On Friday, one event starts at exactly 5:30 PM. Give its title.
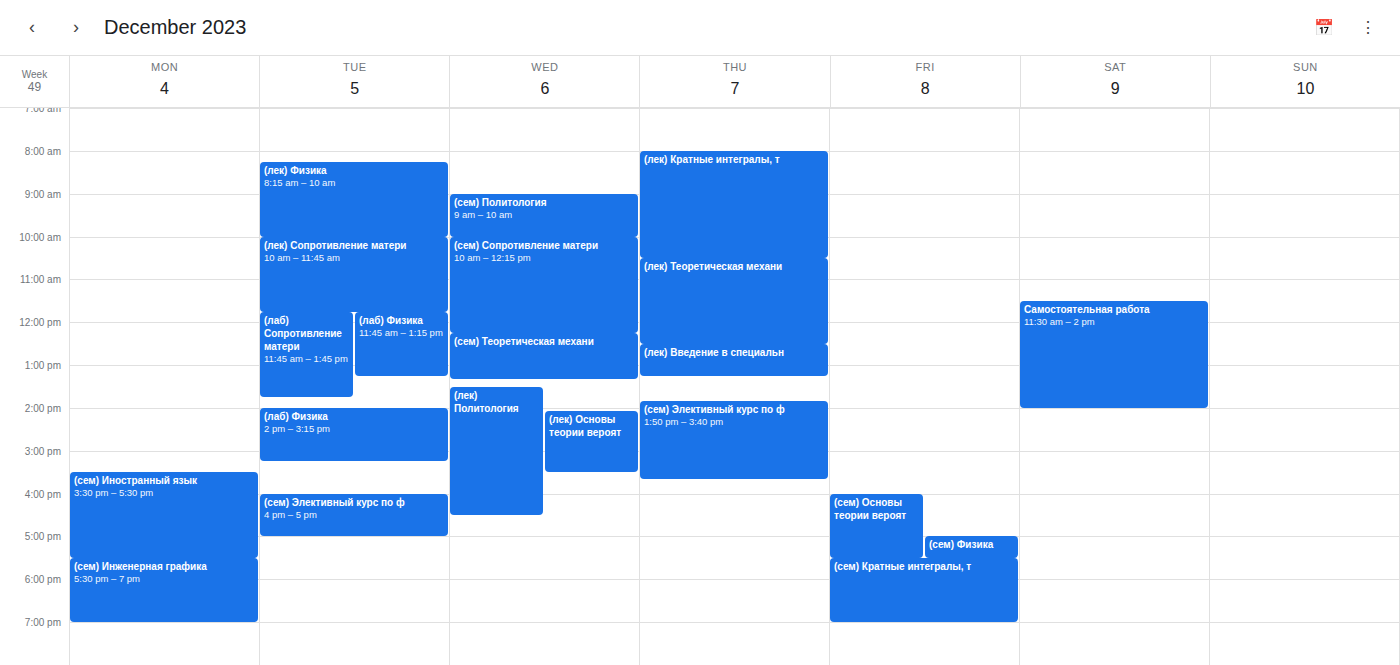
"(сем) Кратные интегралы, т"